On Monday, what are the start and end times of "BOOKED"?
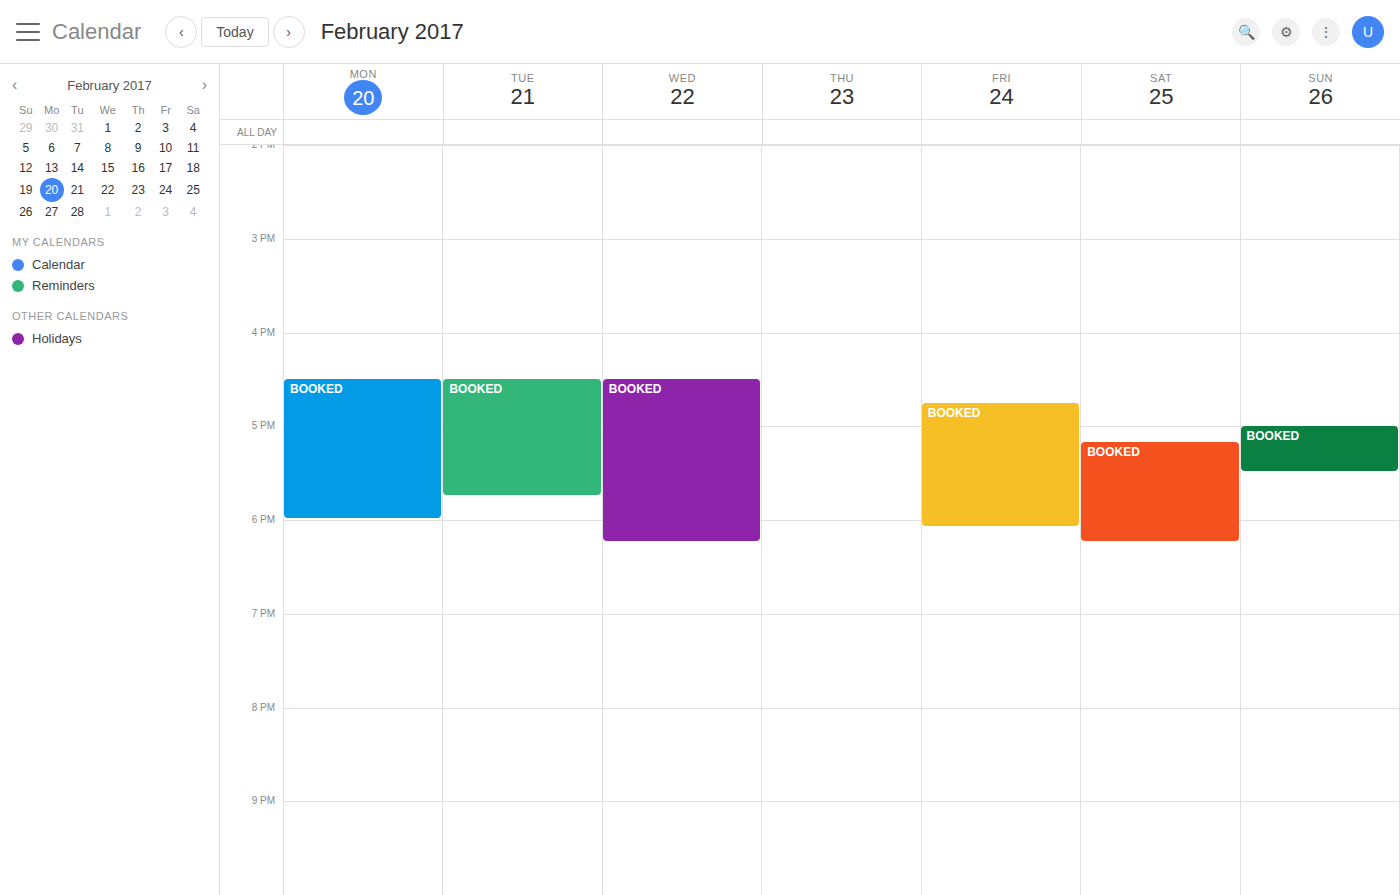
4:30 PM to 6:00 PM